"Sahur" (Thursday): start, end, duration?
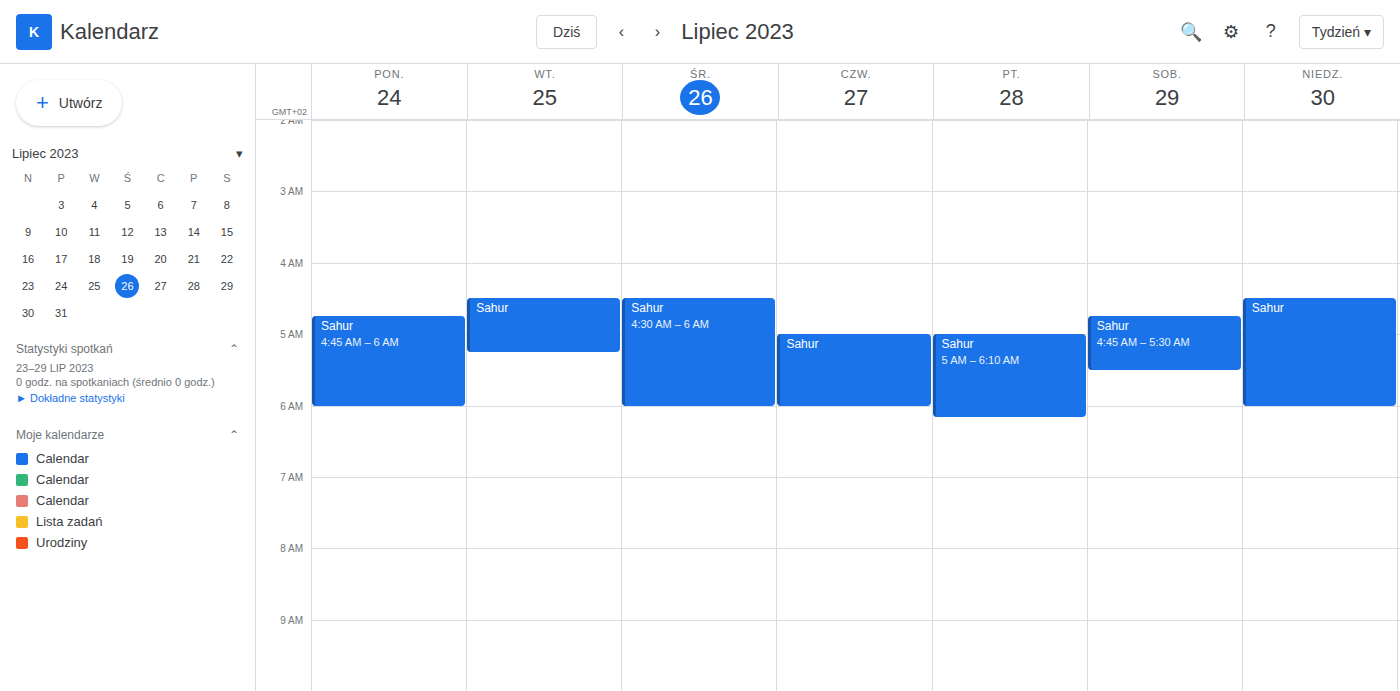
5:00 AM to 6:00 AM, 1 hour